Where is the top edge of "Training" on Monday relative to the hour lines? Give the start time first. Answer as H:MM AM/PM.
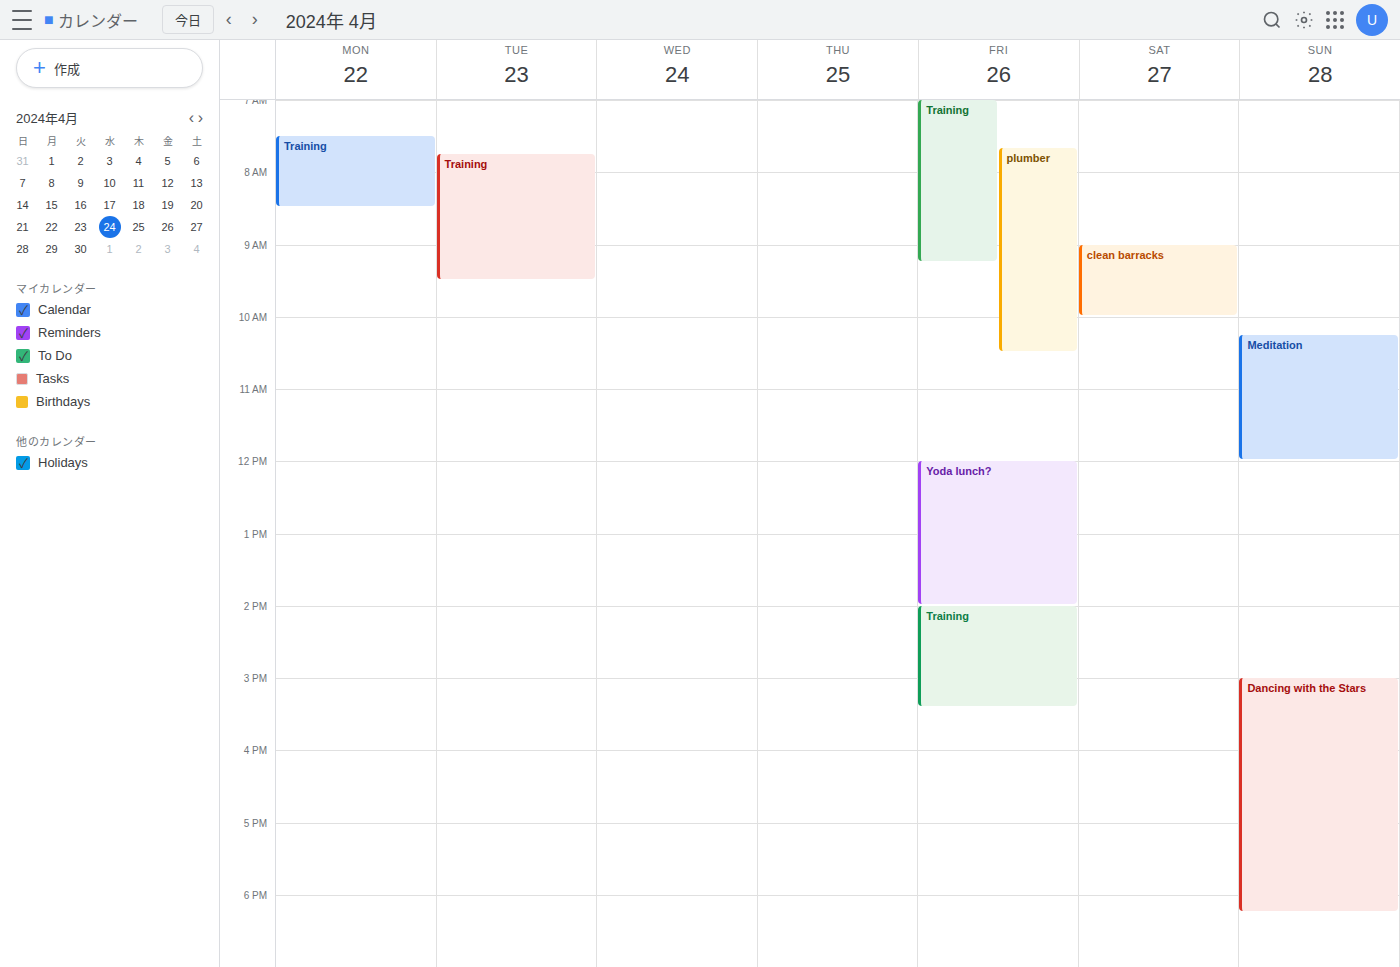
7:30 AM -- halfway between the 7 AM and 8 AM lines.